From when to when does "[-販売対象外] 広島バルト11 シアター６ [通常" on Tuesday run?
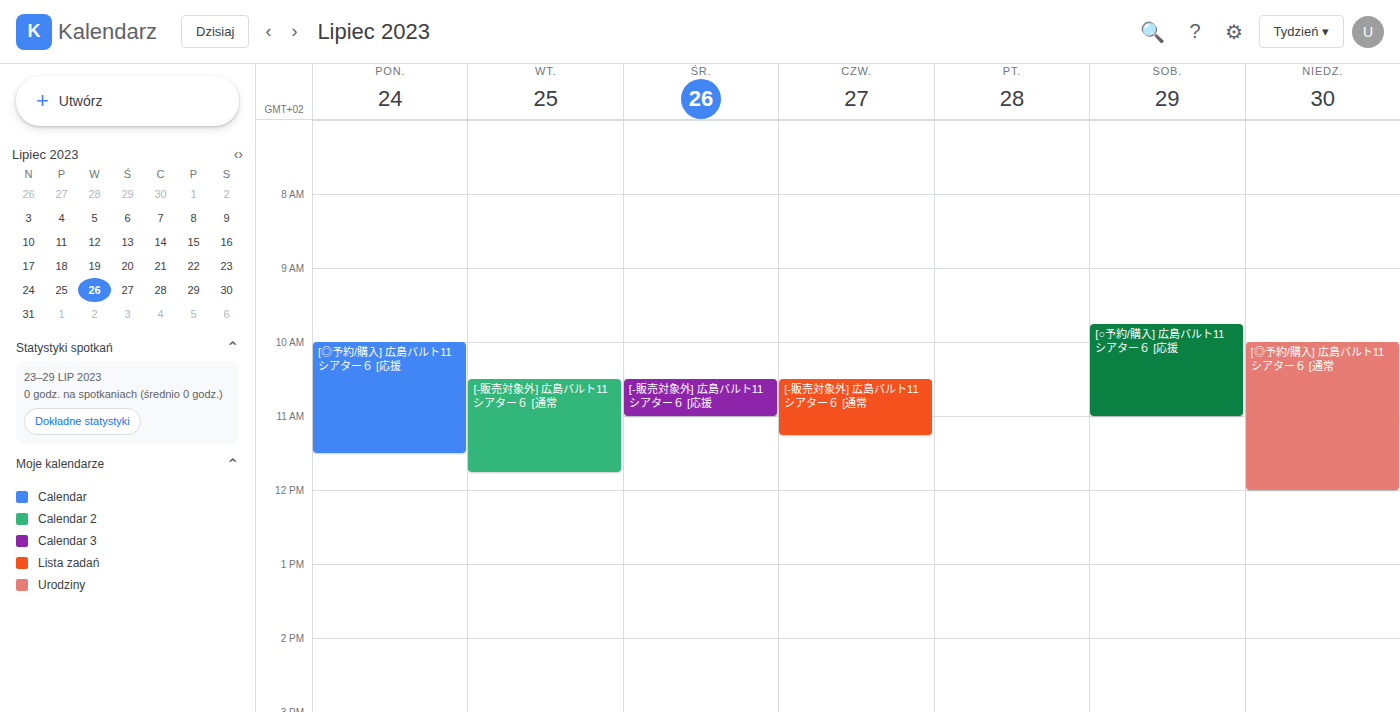
10:30 AM to 11:45 AM